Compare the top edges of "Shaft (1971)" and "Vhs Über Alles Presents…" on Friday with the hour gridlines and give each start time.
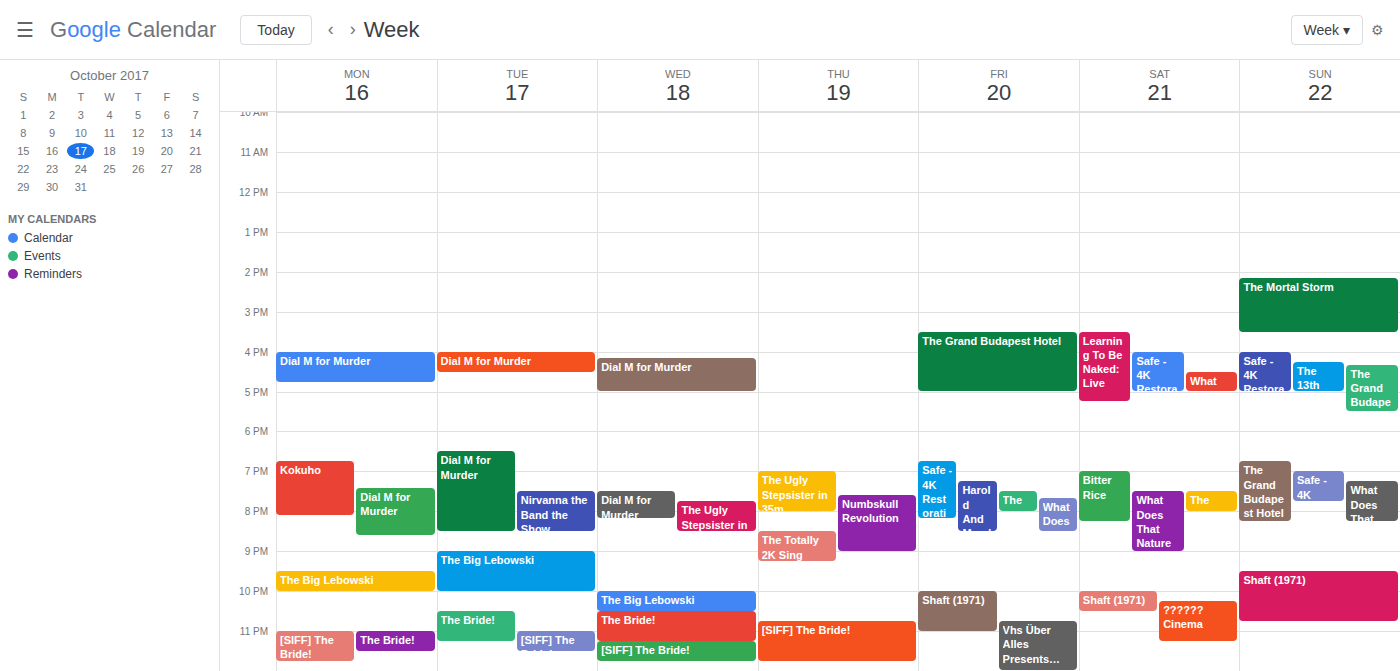
"Shaft (1971)": 22:00, exactly on the 22:00 line. "Vhs Über Alles Presents…": 22:45, neither: three quarters of the way from the 22:00 line to the 23:00 line.